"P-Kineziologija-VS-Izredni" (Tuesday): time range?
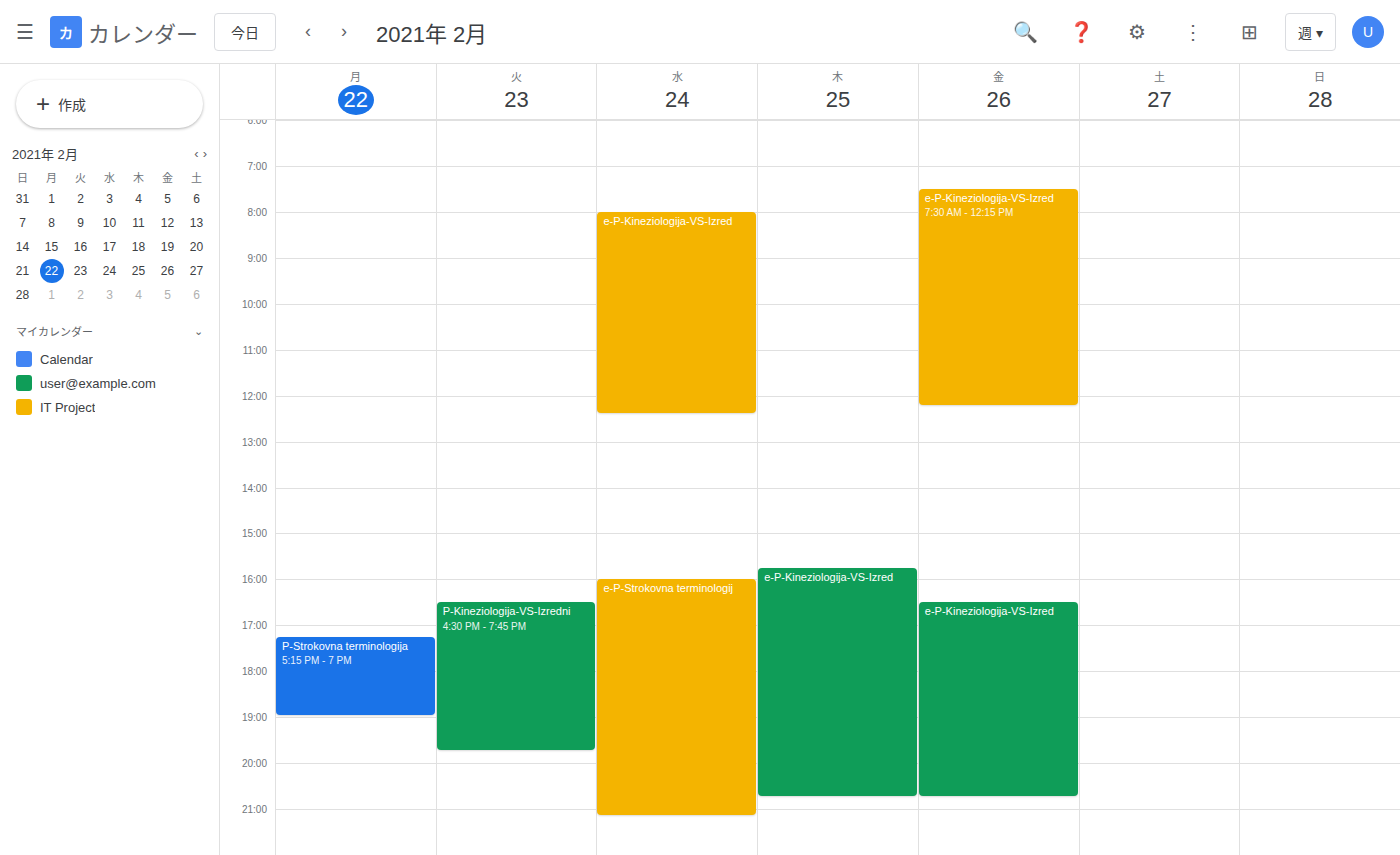
4:30 PM to 7:45 PM